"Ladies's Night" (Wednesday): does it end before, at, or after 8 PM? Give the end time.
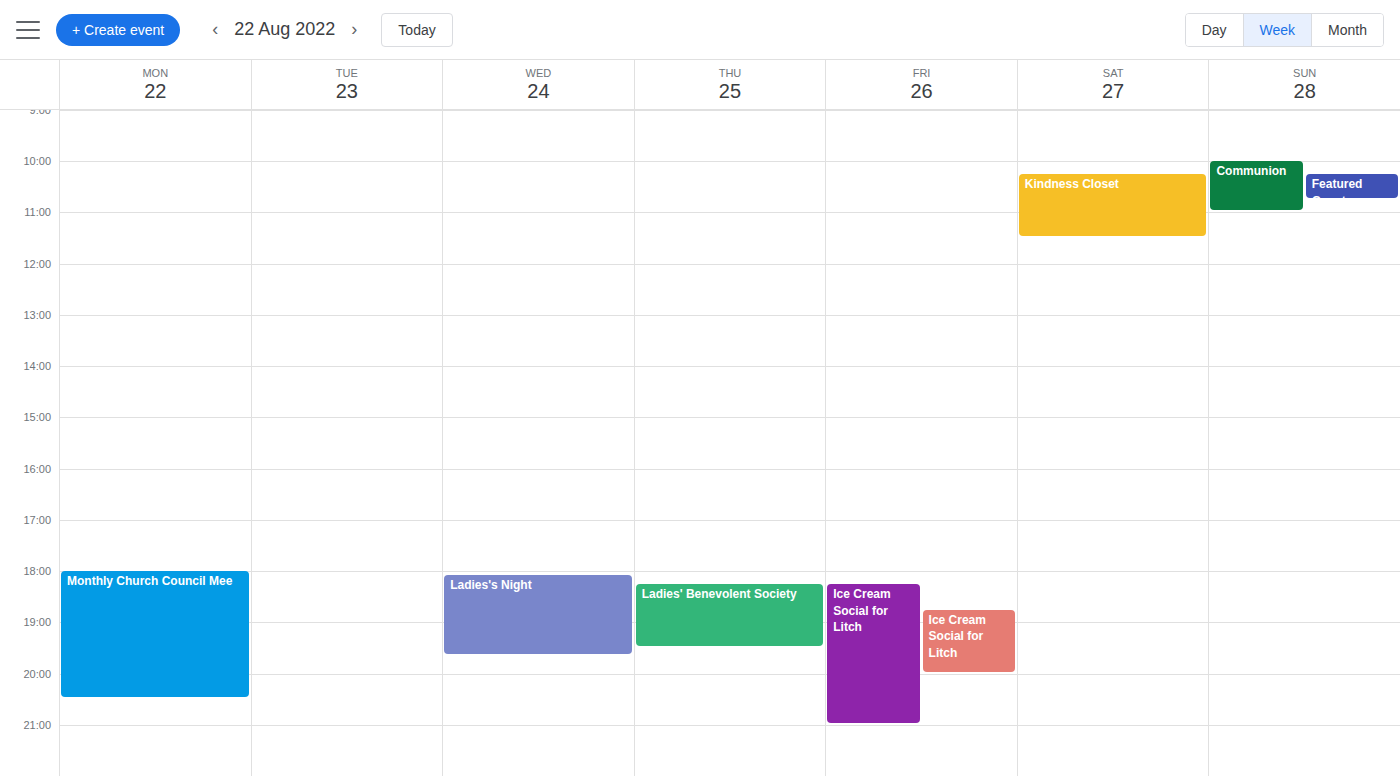
7:40 PM -- before 8 PM, 20 minutes above the 8 PM line.